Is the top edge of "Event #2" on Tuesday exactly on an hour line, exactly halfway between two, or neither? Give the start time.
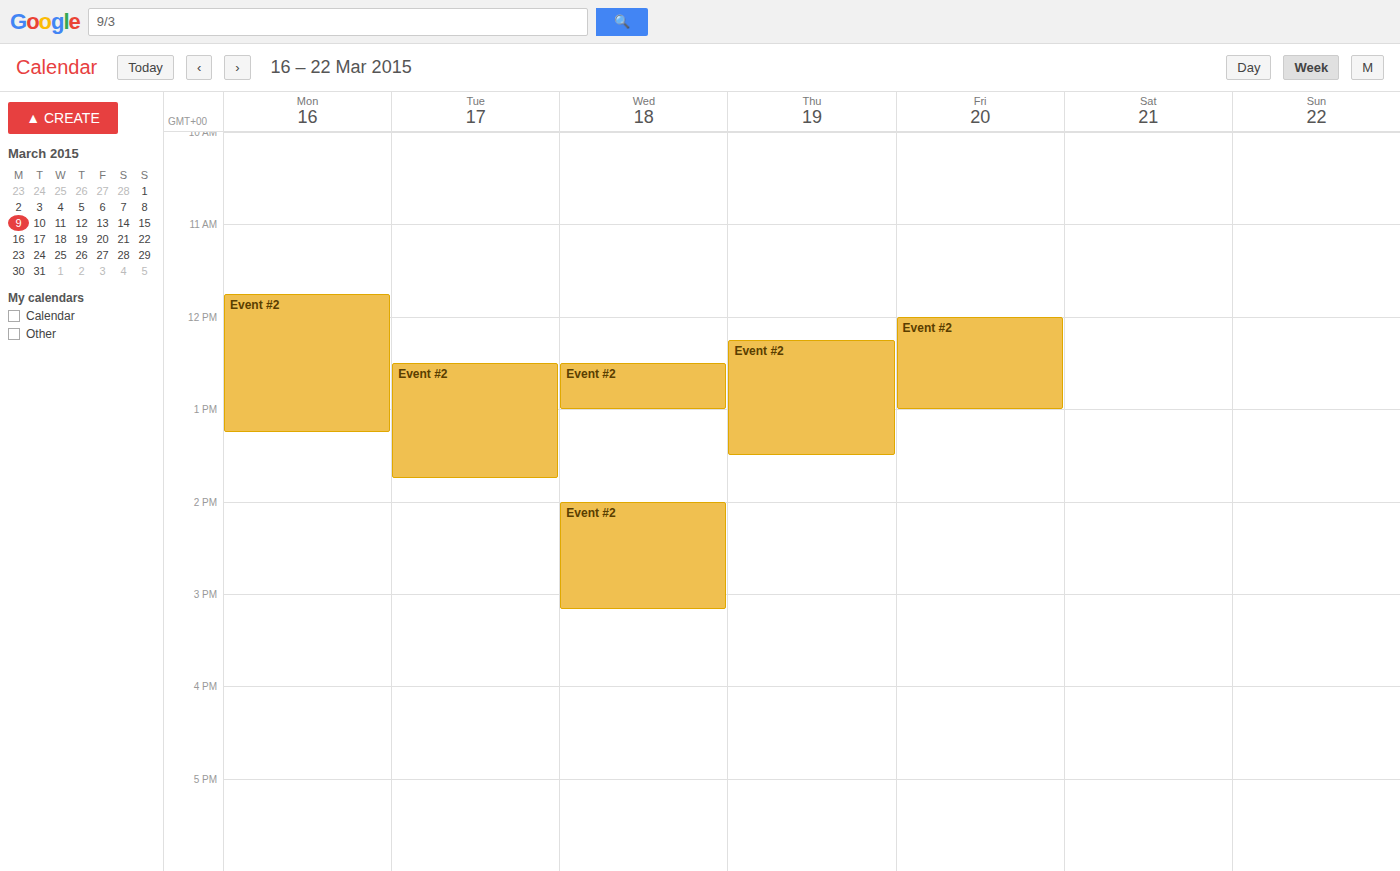
12:30 -- halfway between the 12:00 and 13:00 lines.